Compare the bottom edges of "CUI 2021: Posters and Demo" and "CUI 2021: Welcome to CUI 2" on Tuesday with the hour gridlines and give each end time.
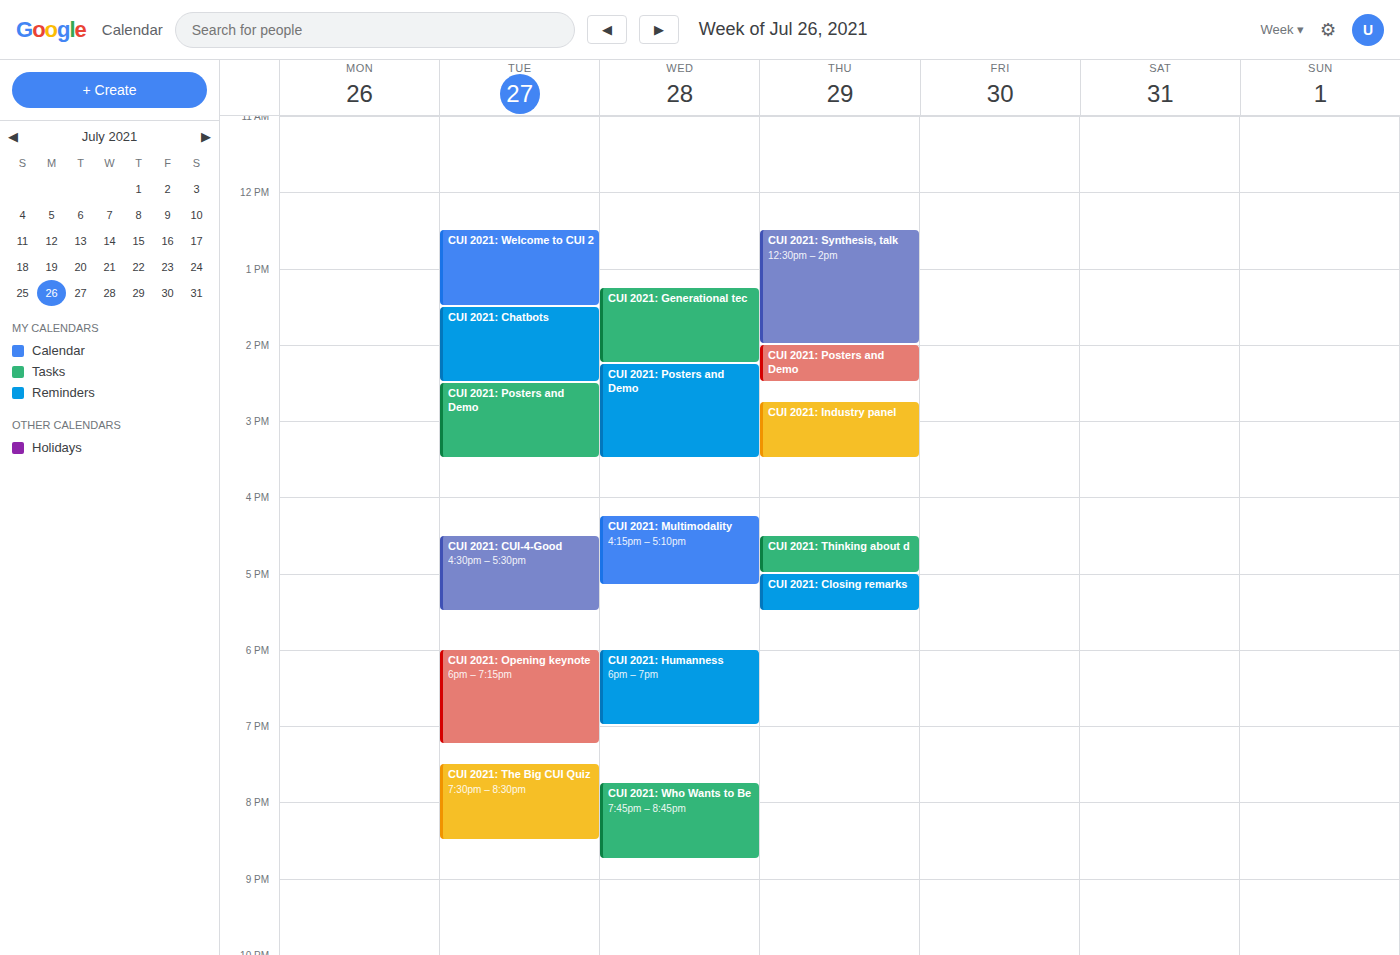
"CUI 2021: Posters and Demo": 3:30 PM, halfway between the 3 PM and 4 PM lines. "CUI 2021: Welcome to CUI 2": 1:30 PM, halfway between the 1 PM and 2 PM lines.